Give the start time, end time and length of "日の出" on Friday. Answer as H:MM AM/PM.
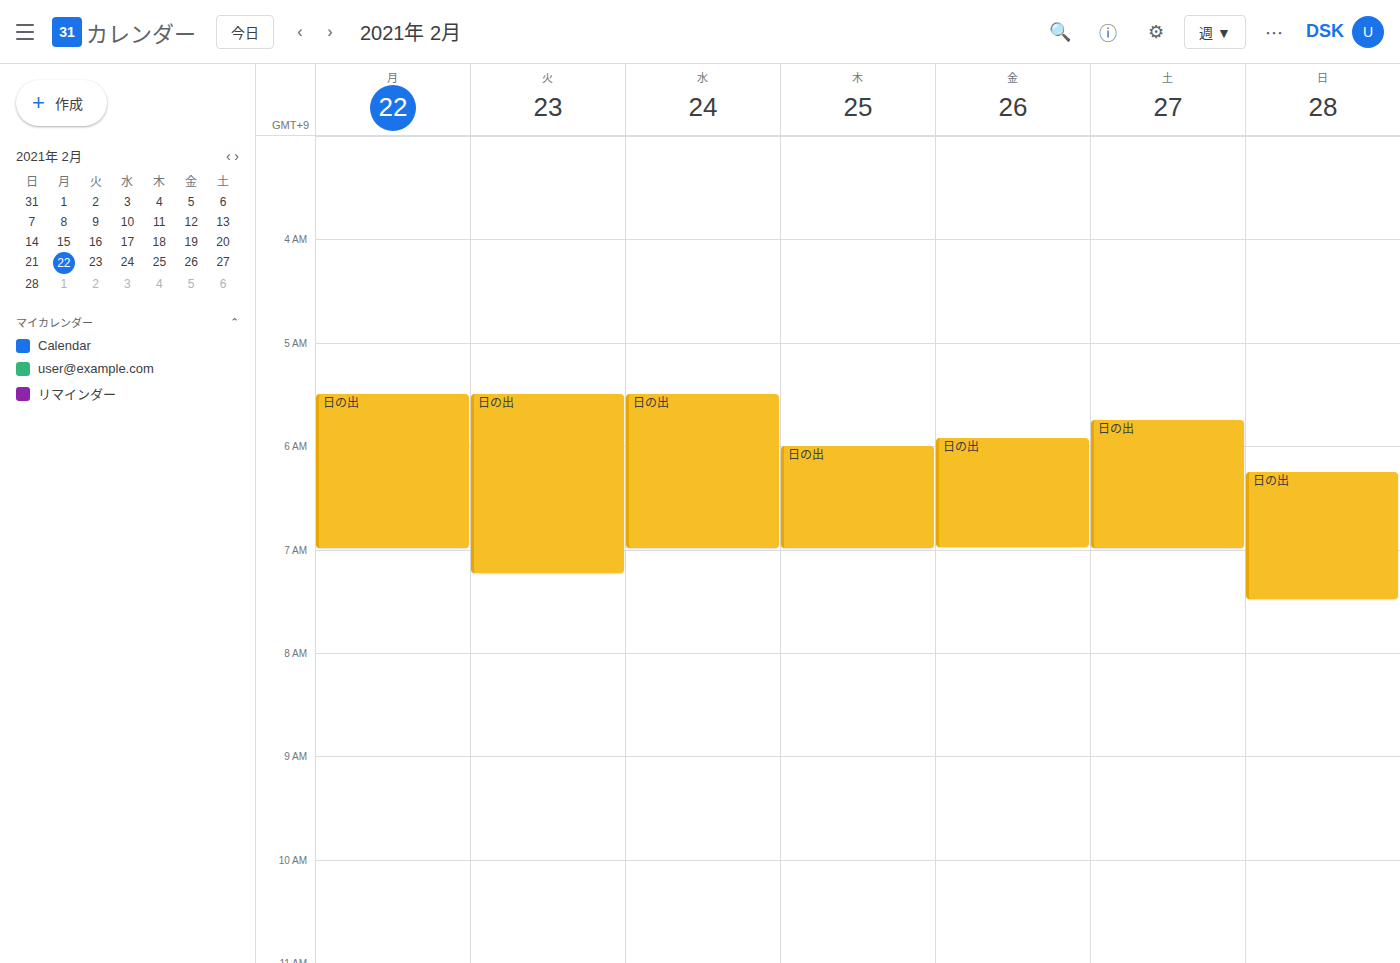
5:55 AM to 7:00 AM, 1 hour 5 minutes